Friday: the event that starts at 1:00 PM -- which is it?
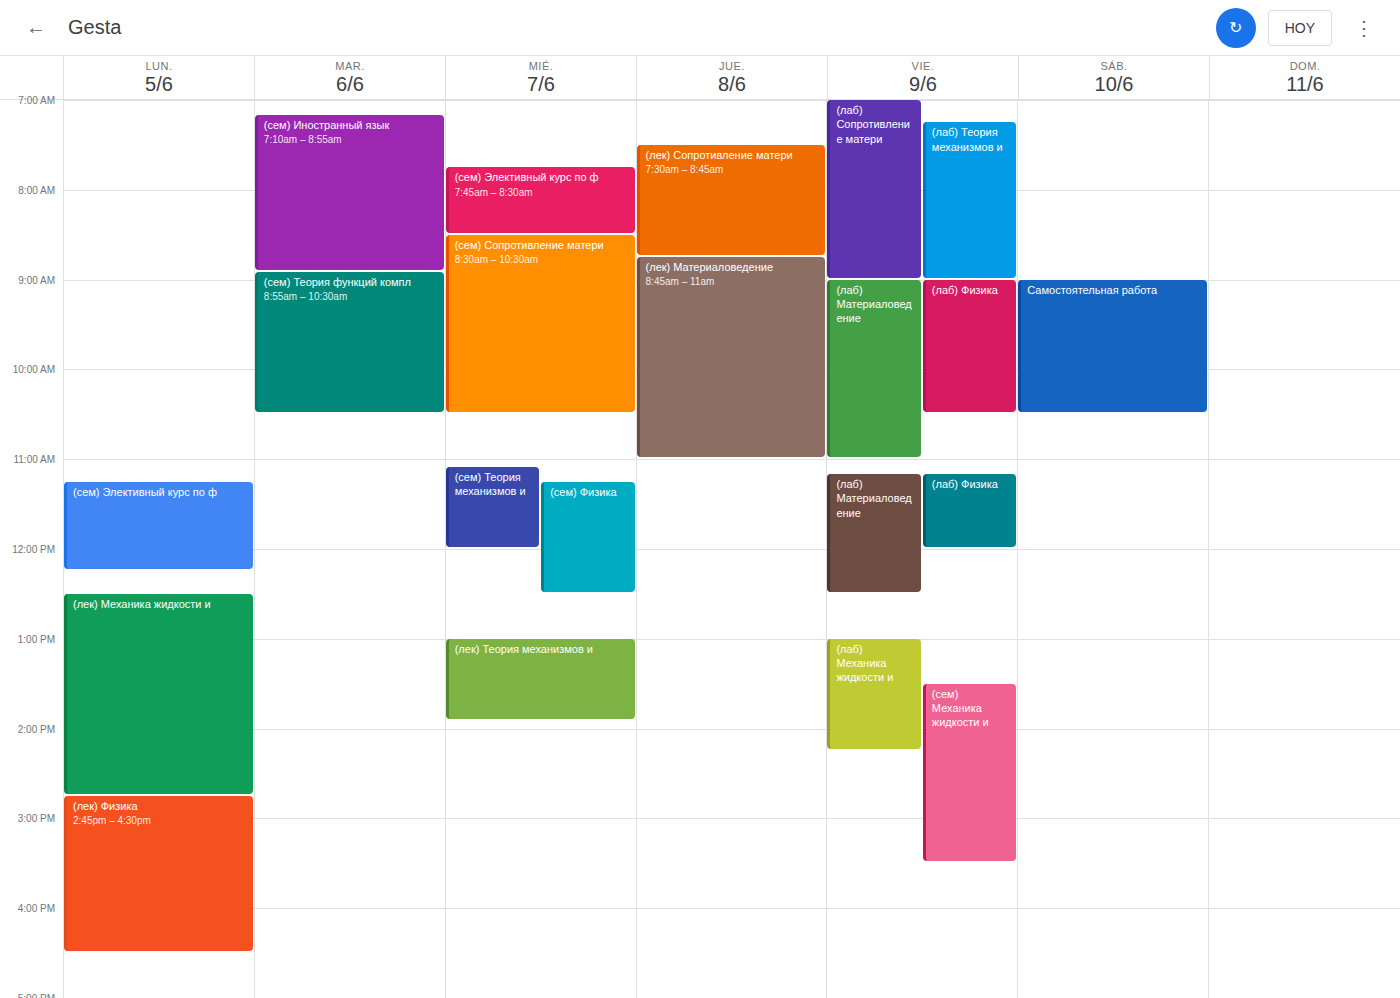
"(лаб) Механика жидкости и"